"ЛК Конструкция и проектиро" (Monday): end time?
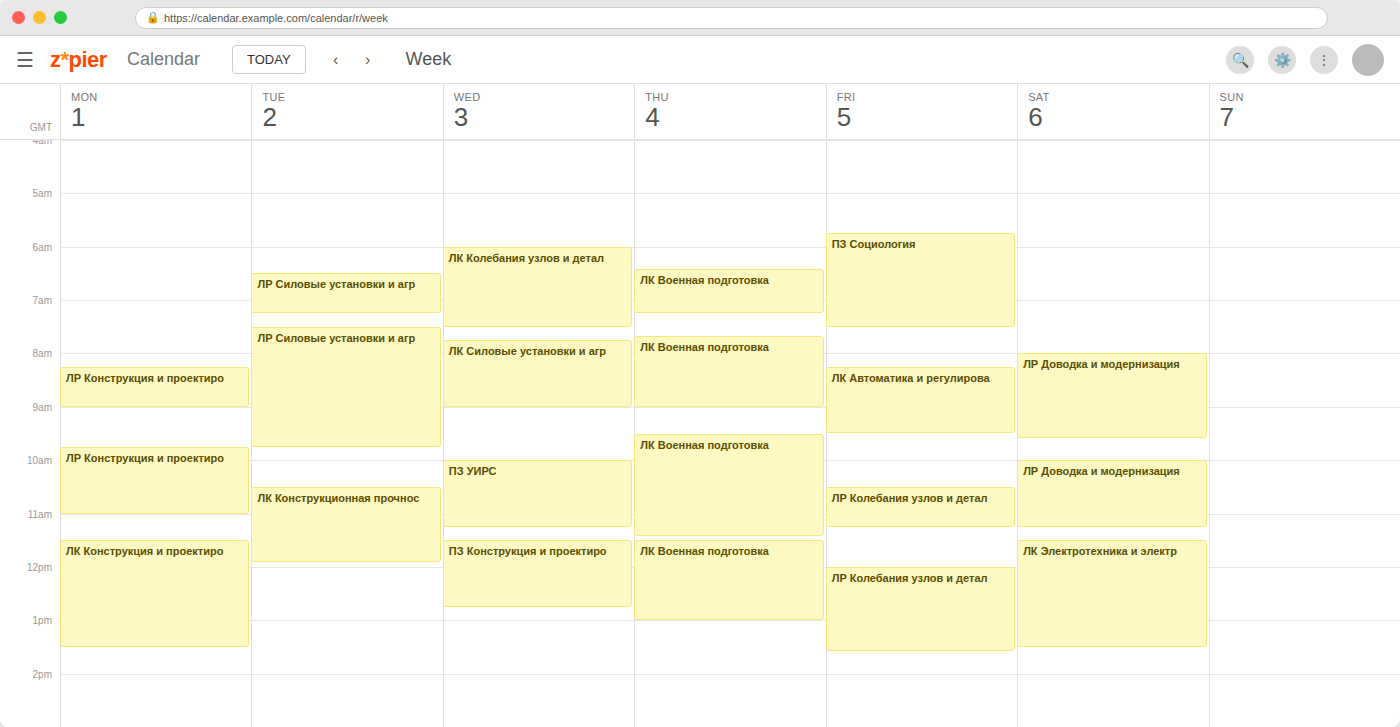
1:30 PM